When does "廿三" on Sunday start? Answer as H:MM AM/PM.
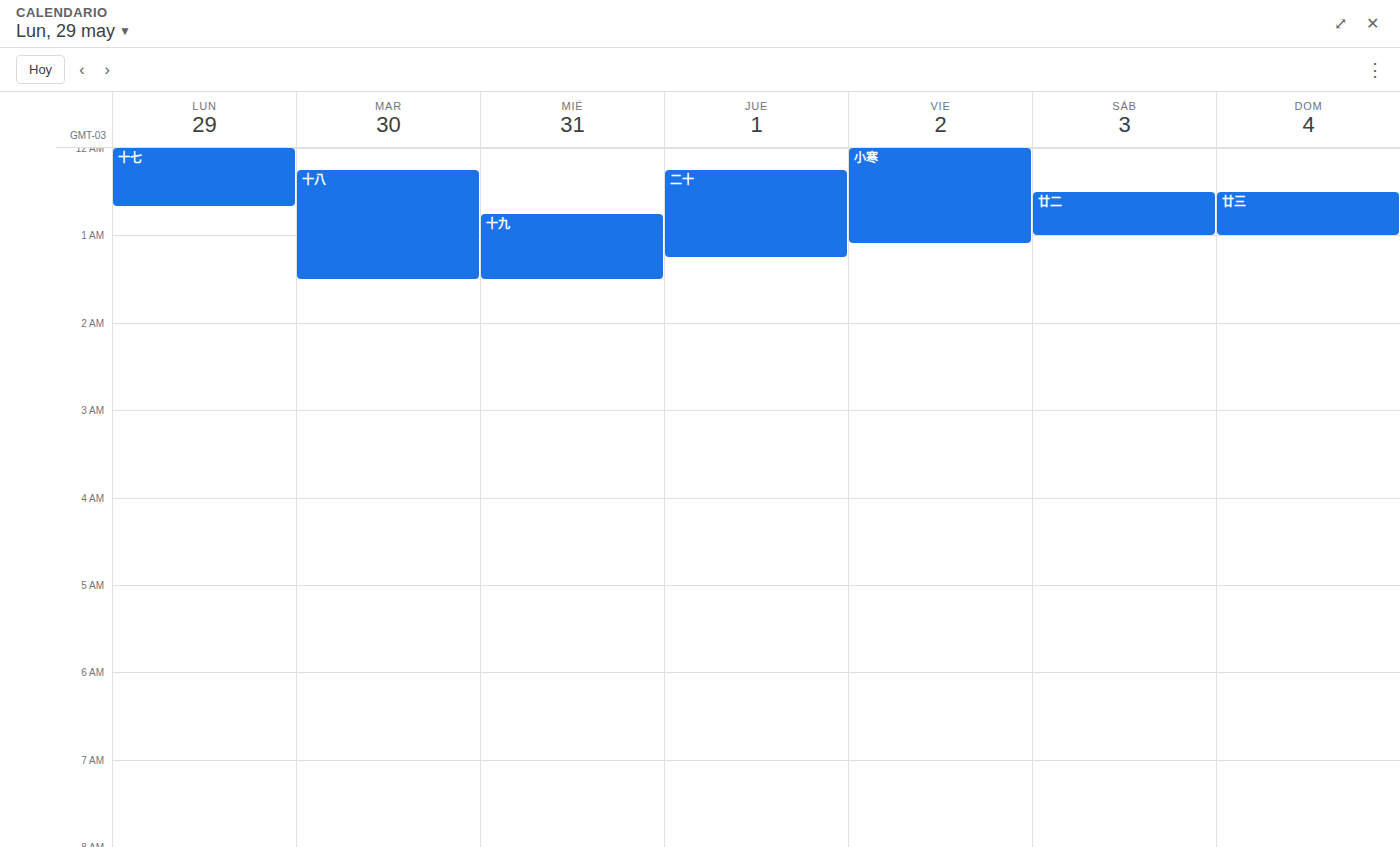
12:30 AM